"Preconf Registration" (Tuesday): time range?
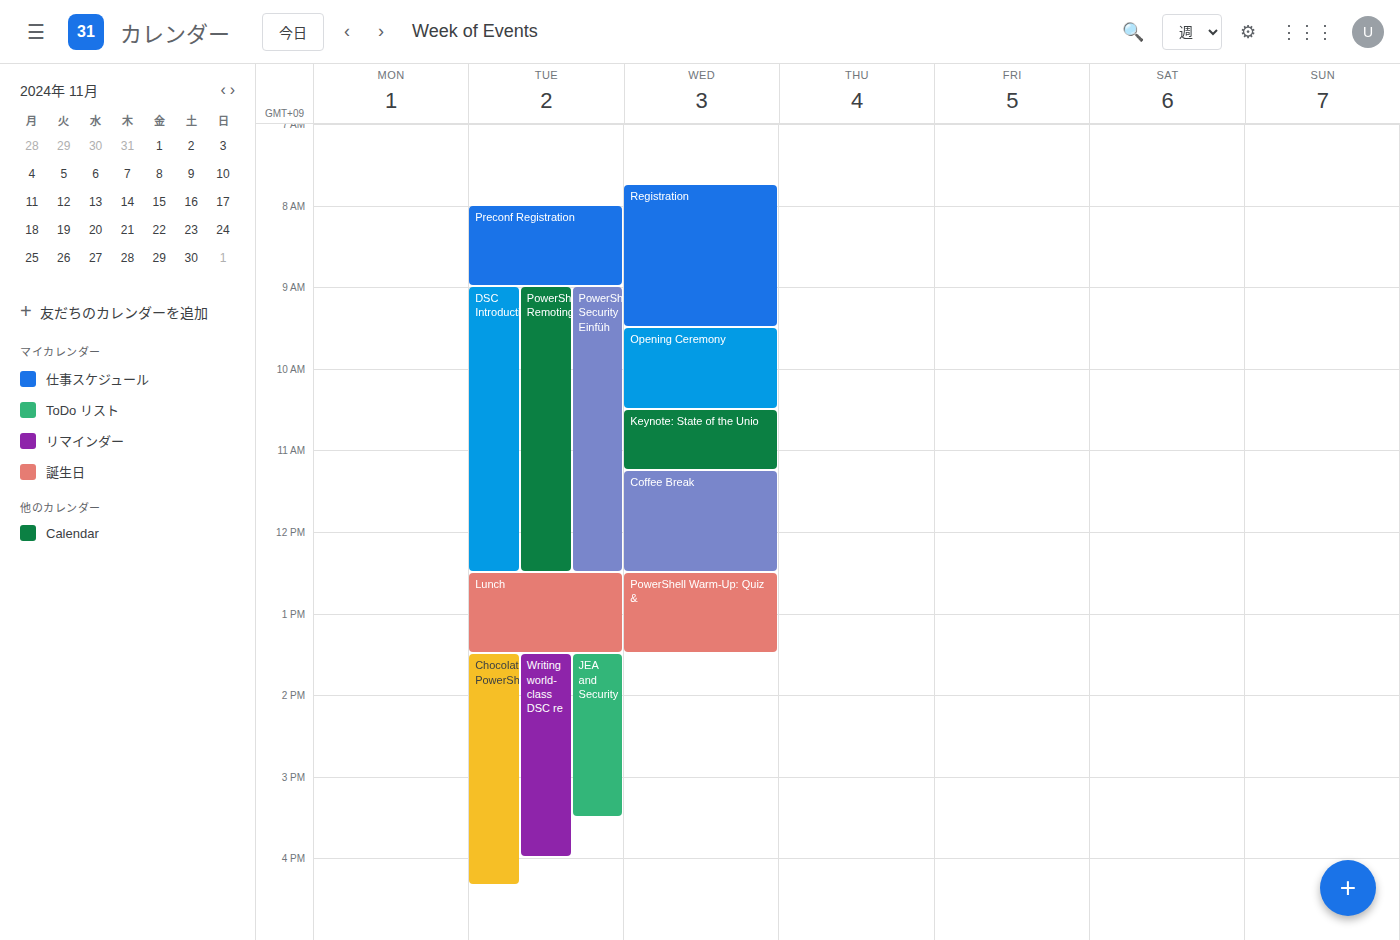
8:00 AM to 9:00 AM